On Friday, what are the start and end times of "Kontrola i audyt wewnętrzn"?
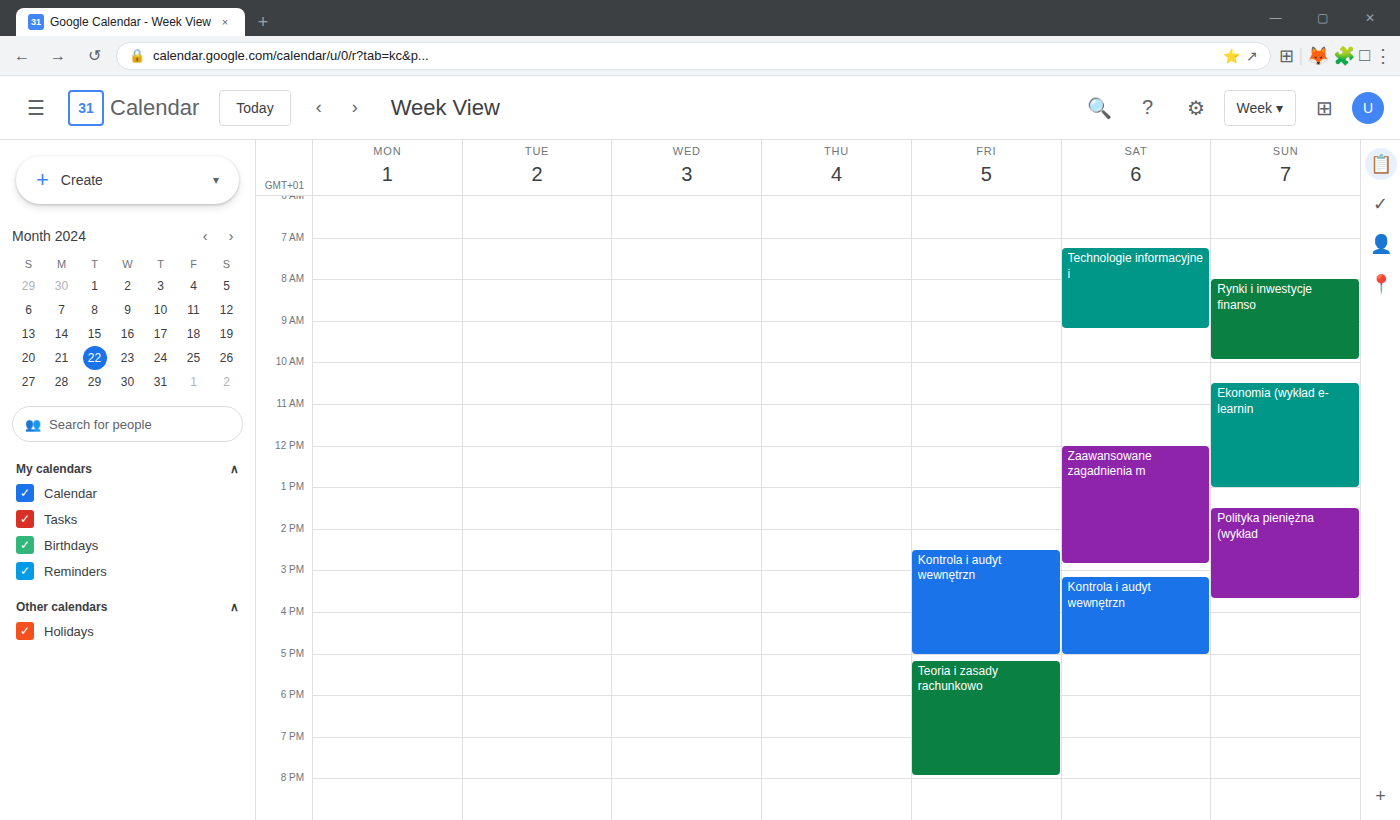
2:30 PM to 5:00 PM